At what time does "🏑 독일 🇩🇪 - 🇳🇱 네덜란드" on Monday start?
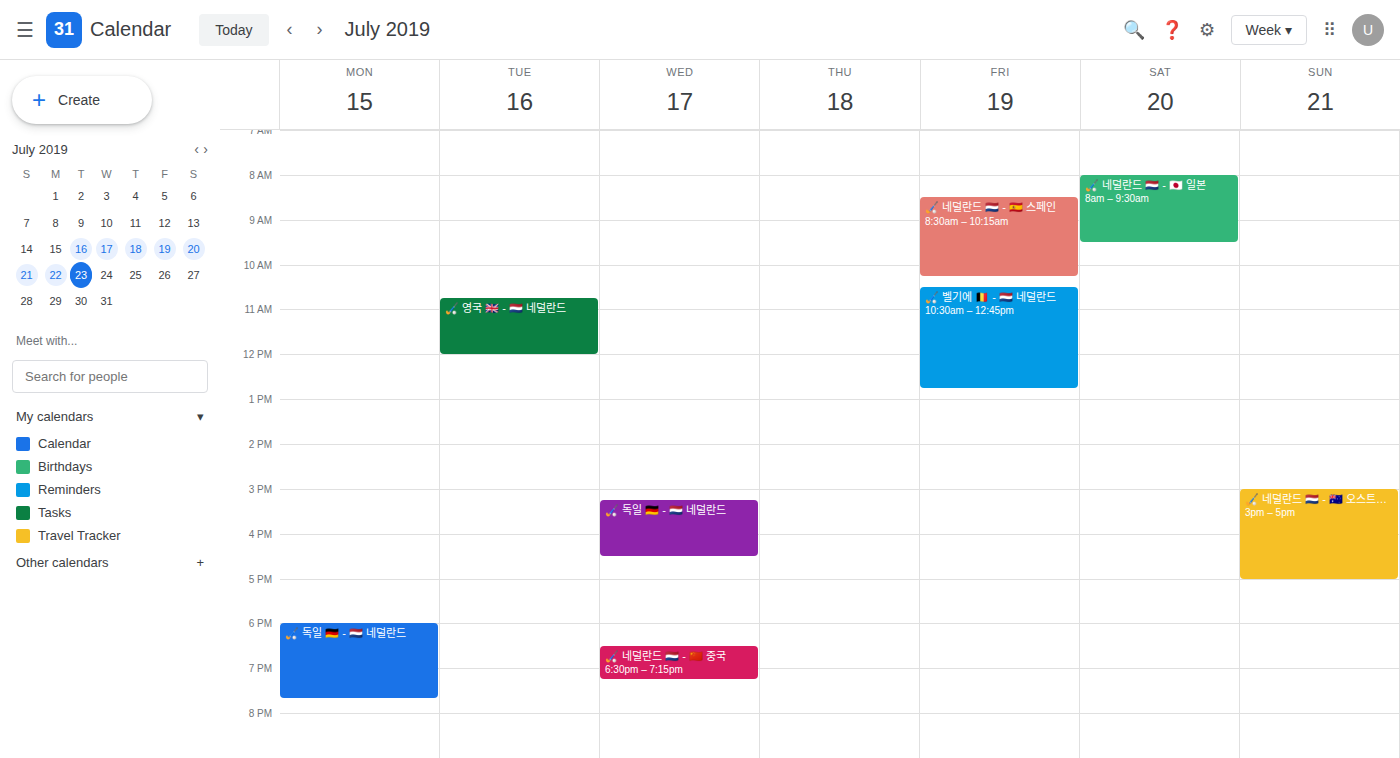
6:00 PM